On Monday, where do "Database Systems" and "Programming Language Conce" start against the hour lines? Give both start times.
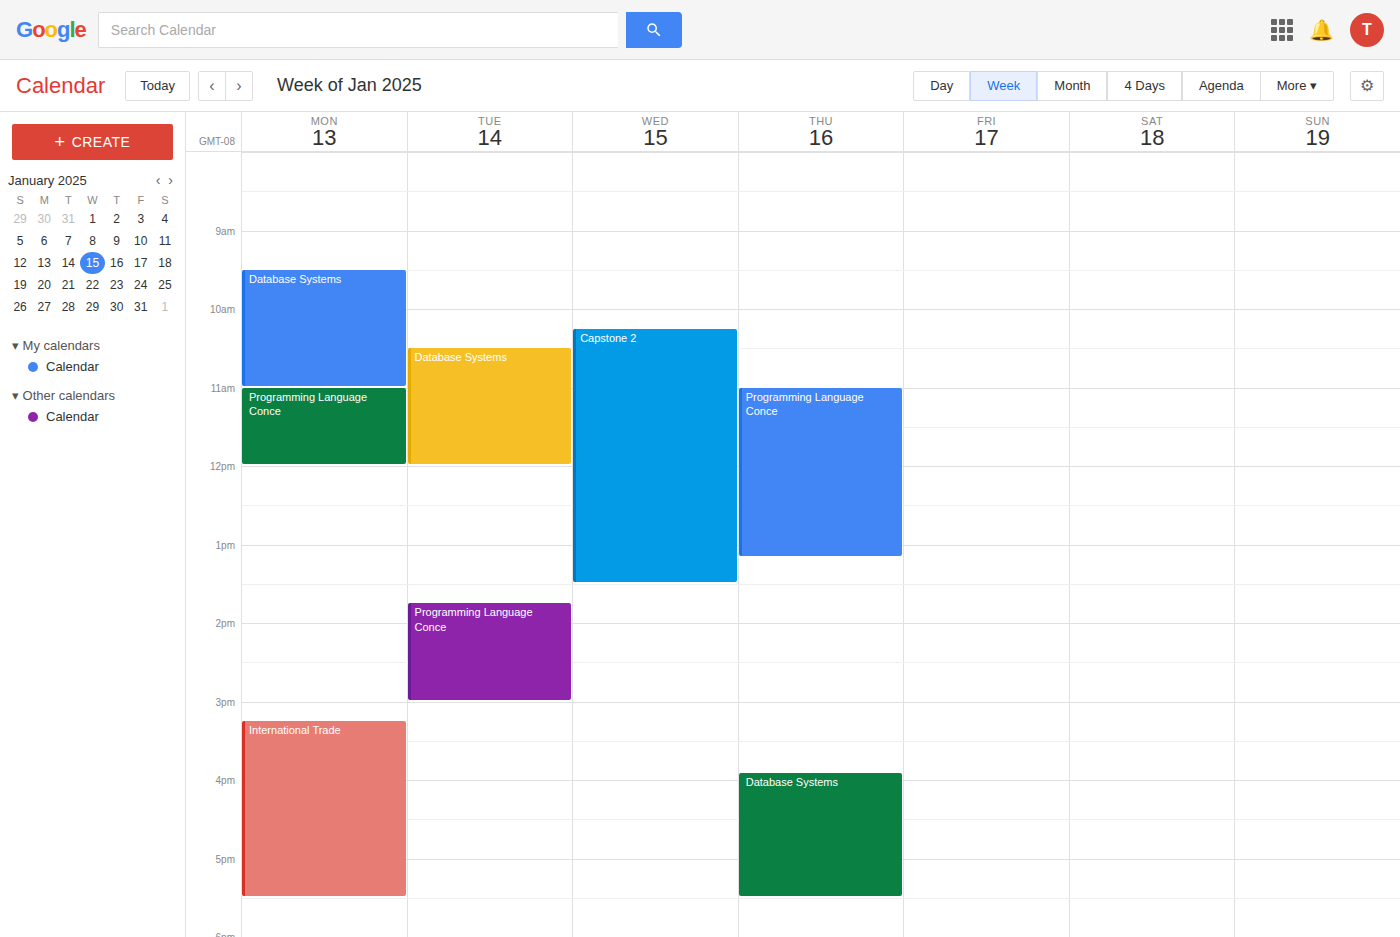
"Database Systems": 9:30 AM, halfway between the 9 AM and 10 AM lines. "Programming Language Conce": 11:00 AM, exactly on the 11 AM line.